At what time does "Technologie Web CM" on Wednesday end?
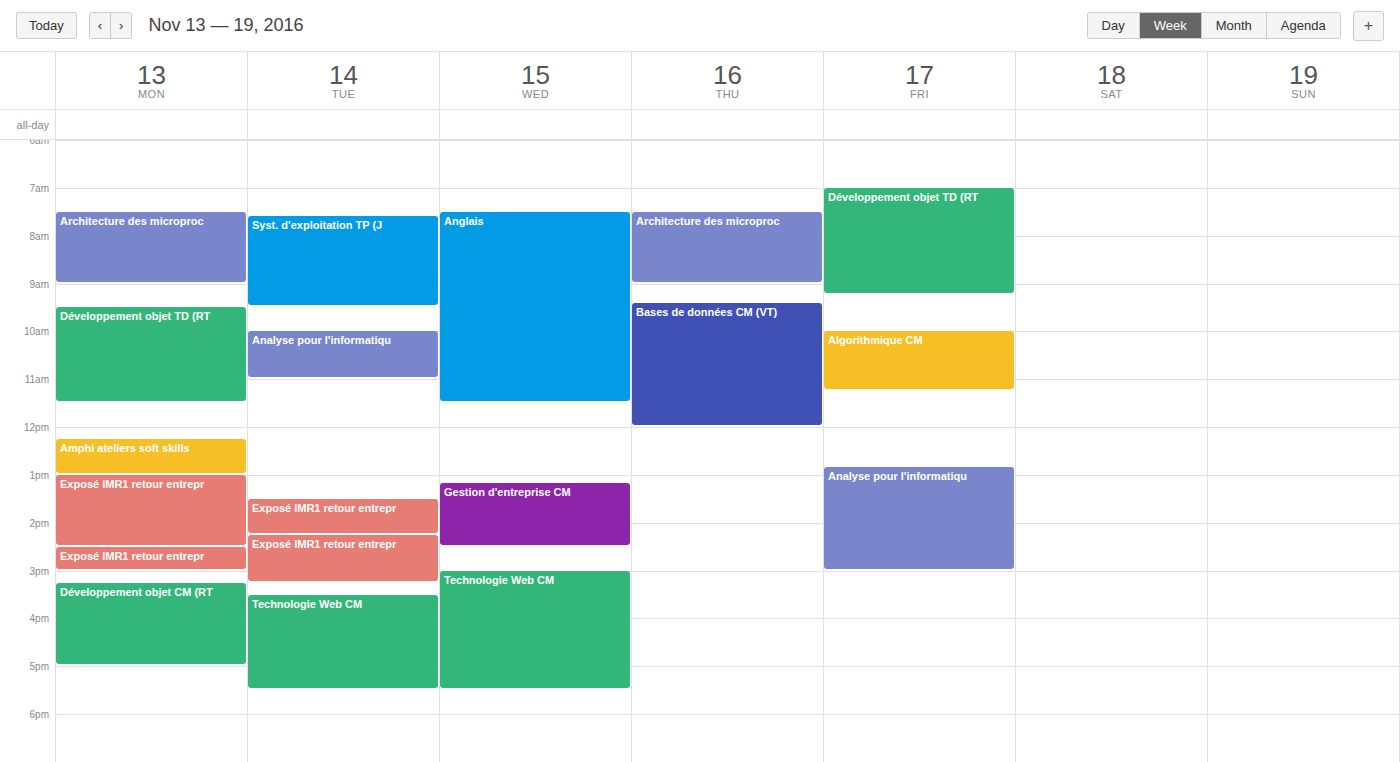
5:30 PM